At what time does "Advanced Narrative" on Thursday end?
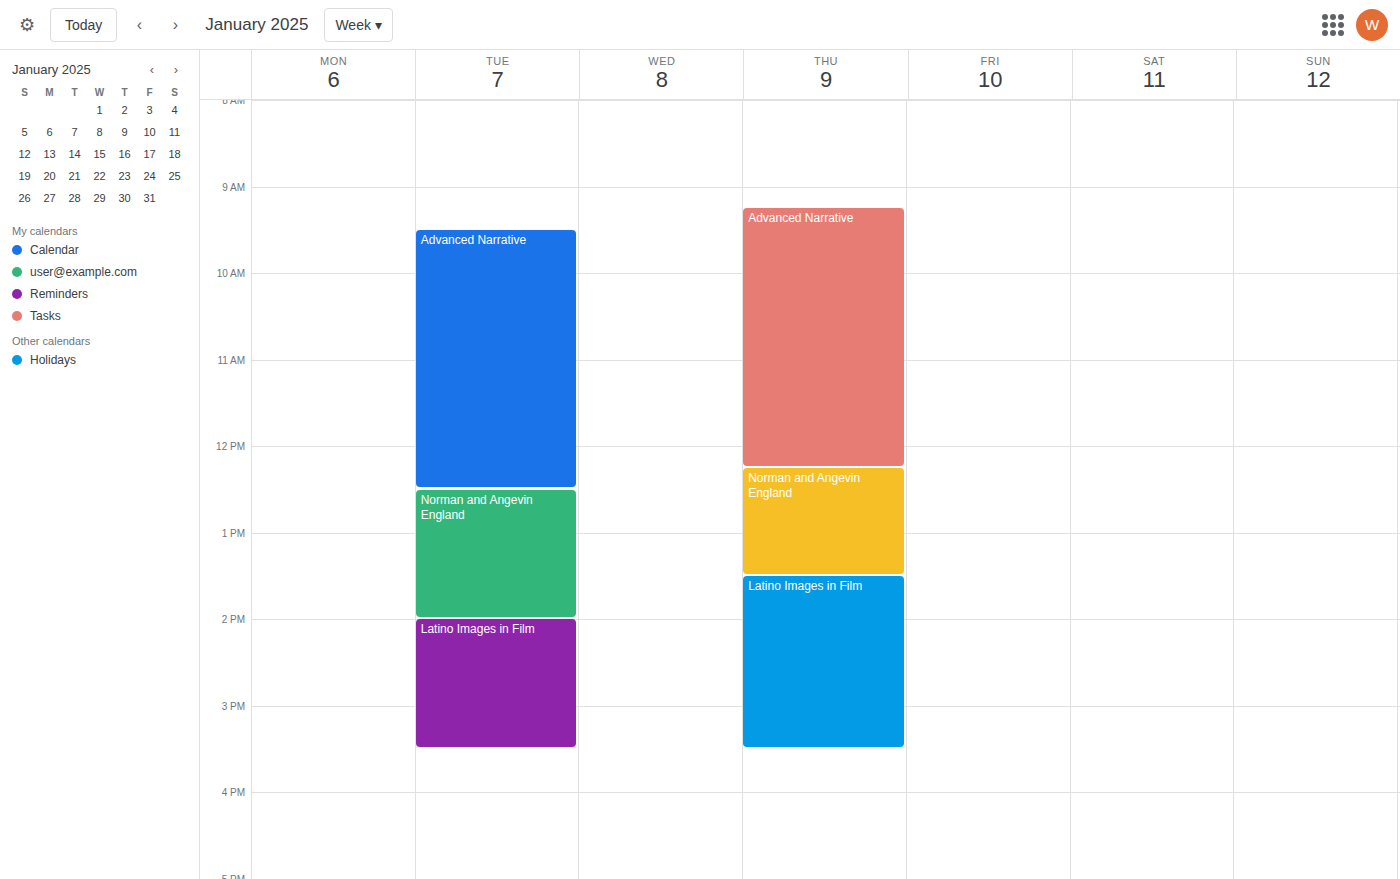
12:15 PM